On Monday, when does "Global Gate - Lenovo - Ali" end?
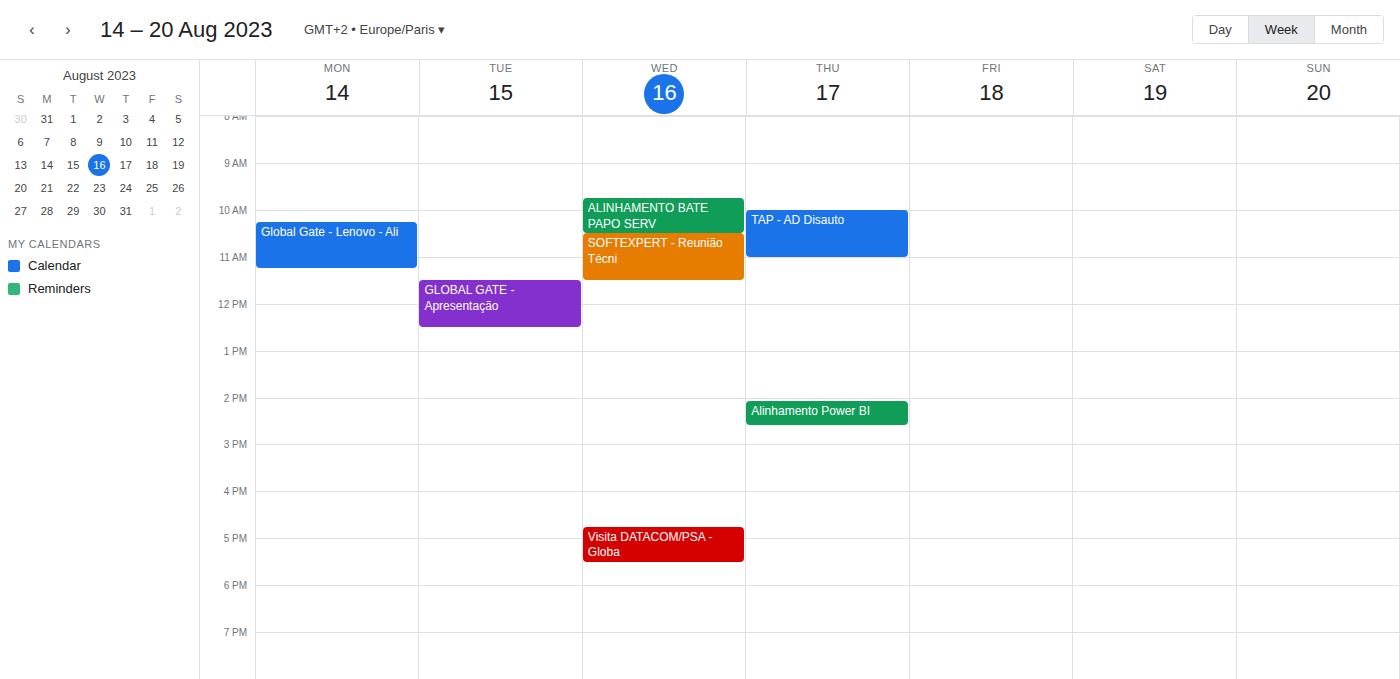
11:15 AM